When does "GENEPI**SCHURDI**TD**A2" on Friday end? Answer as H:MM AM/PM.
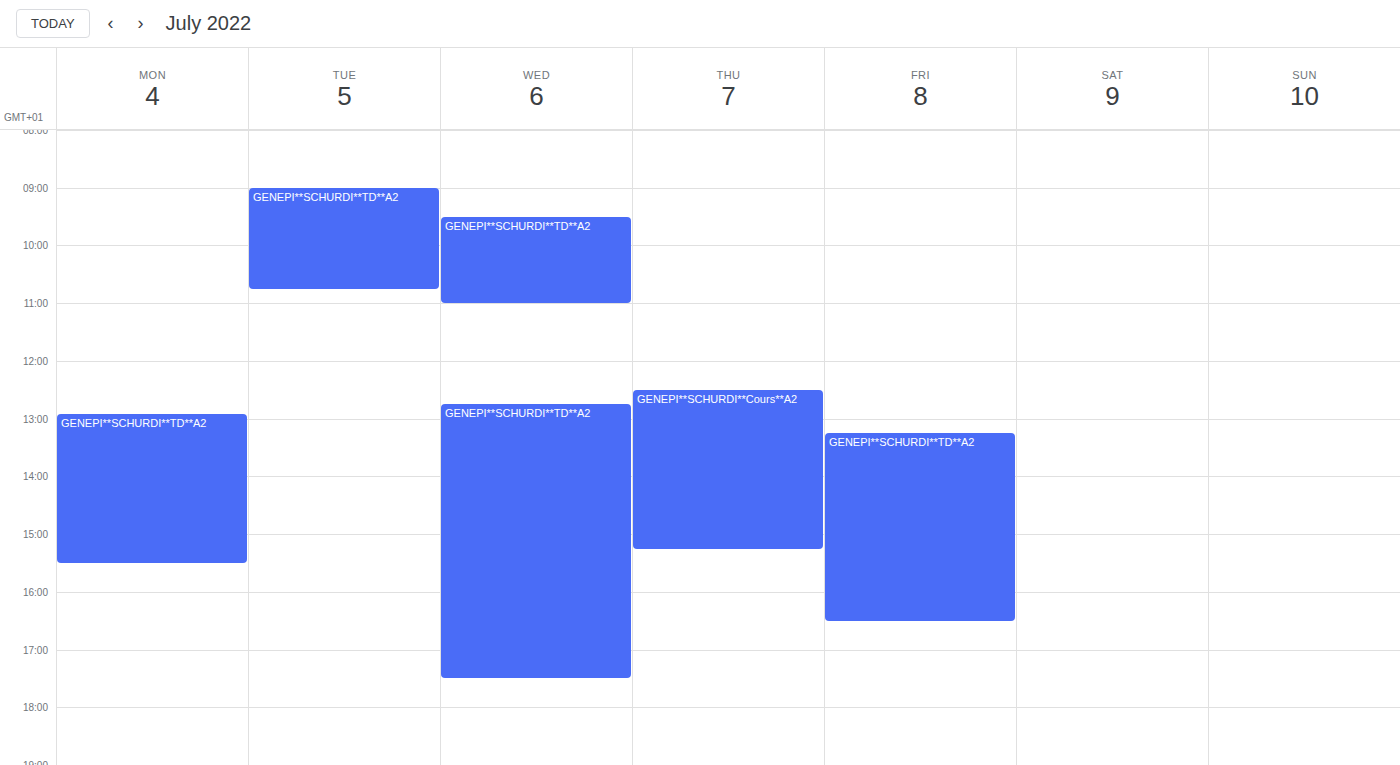
4:30 PM